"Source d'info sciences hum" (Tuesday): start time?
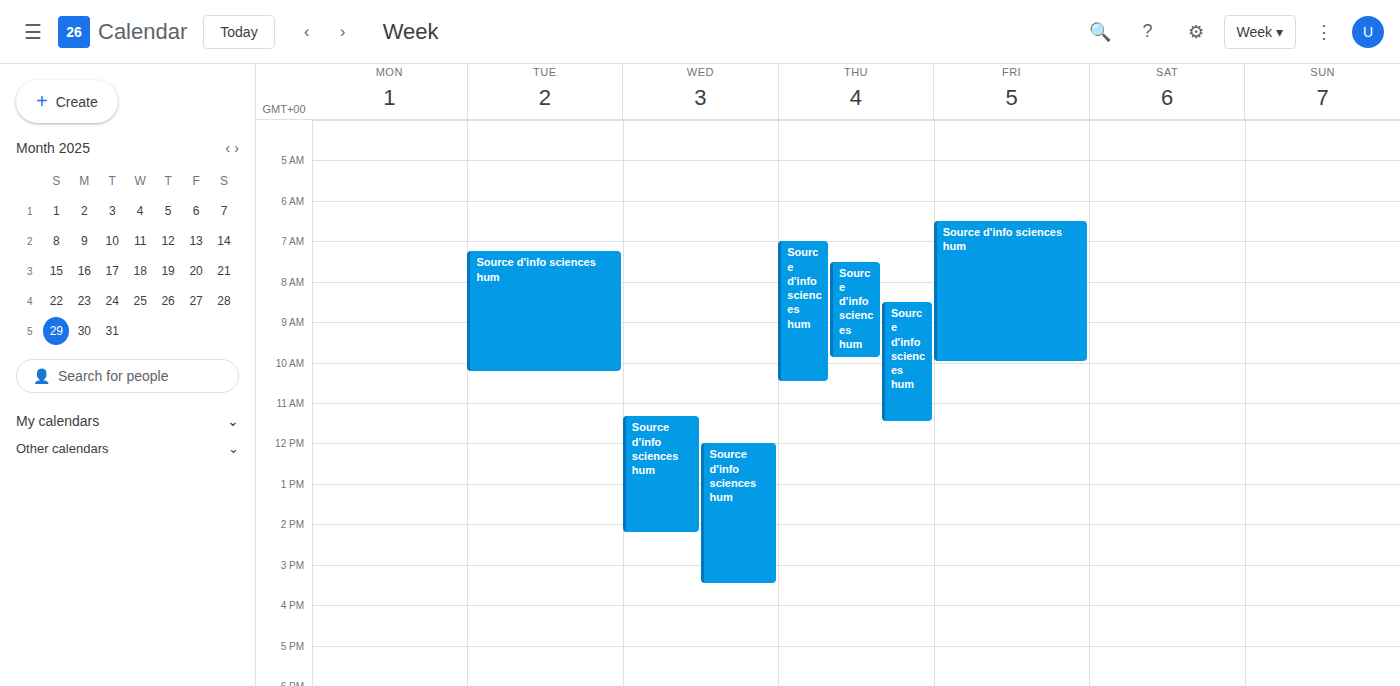
7:15 AM